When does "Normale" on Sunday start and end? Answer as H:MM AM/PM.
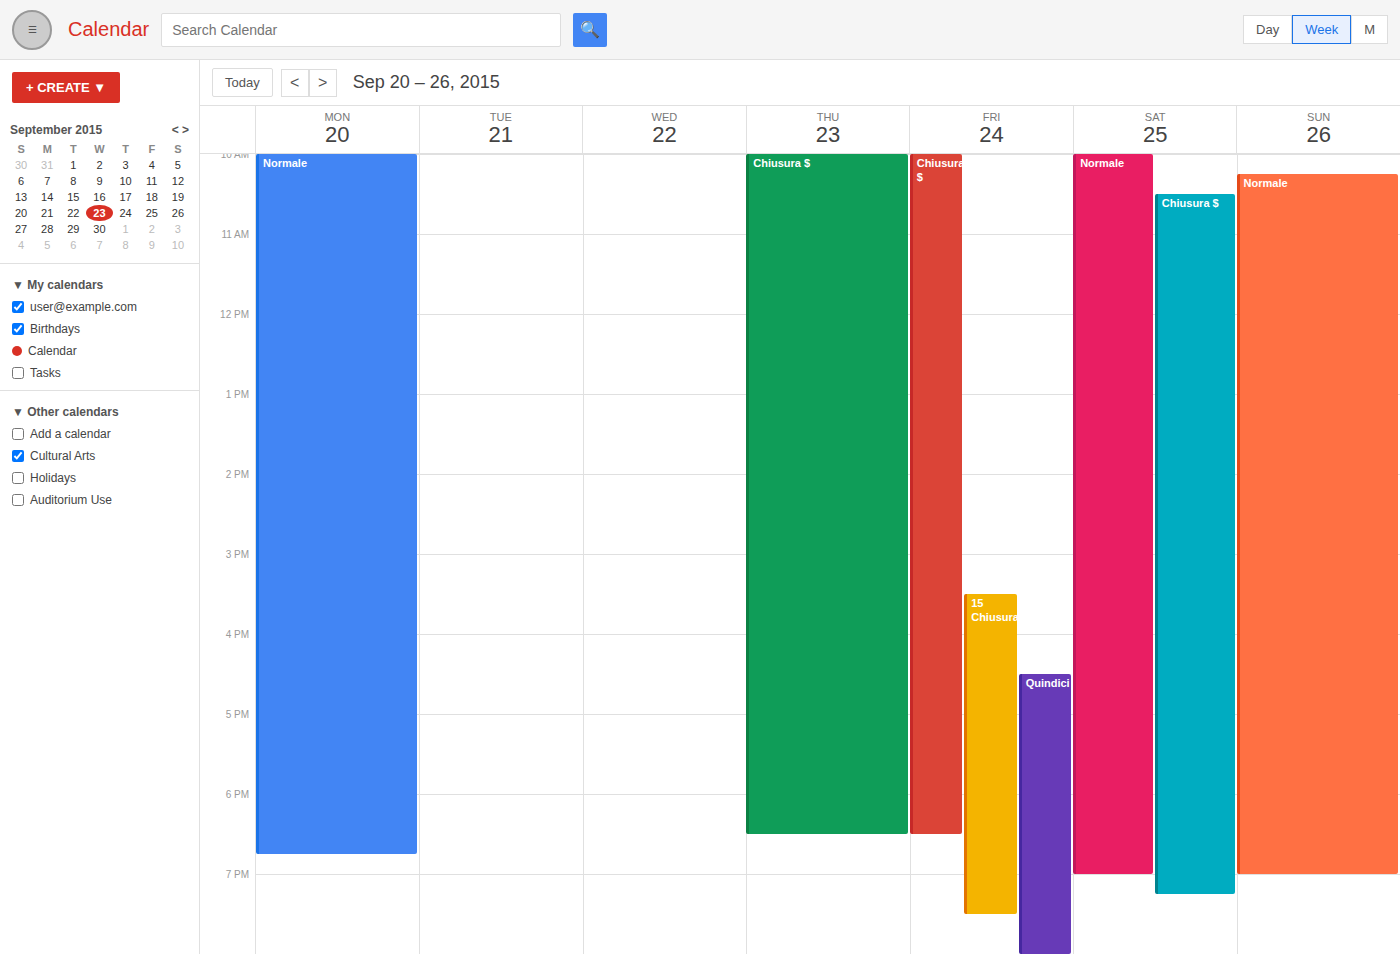
10:15 AM to 7:00 PM